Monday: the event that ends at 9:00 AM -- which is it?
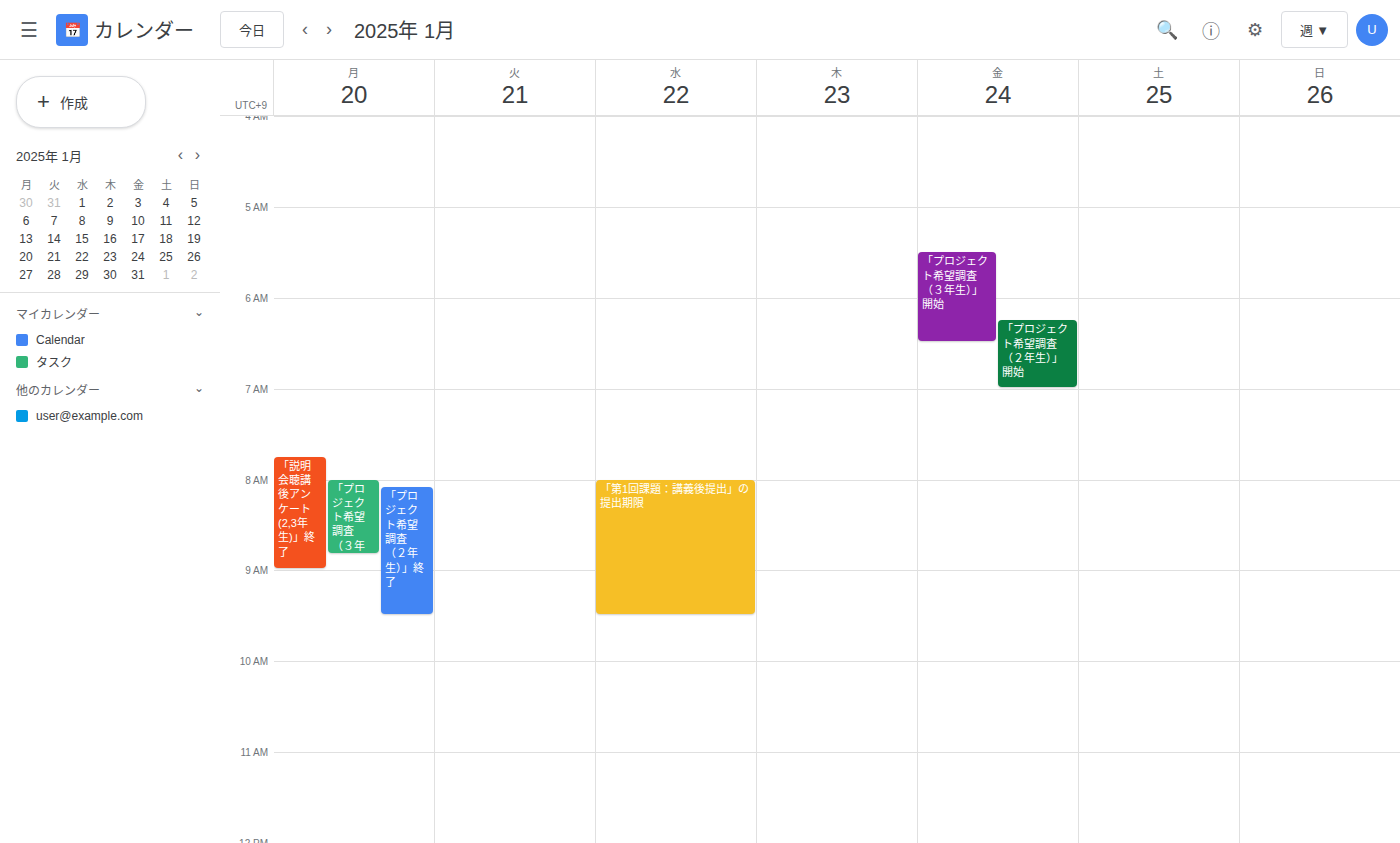
"「説明会聴講後アンケート (2,3年生)」終了"